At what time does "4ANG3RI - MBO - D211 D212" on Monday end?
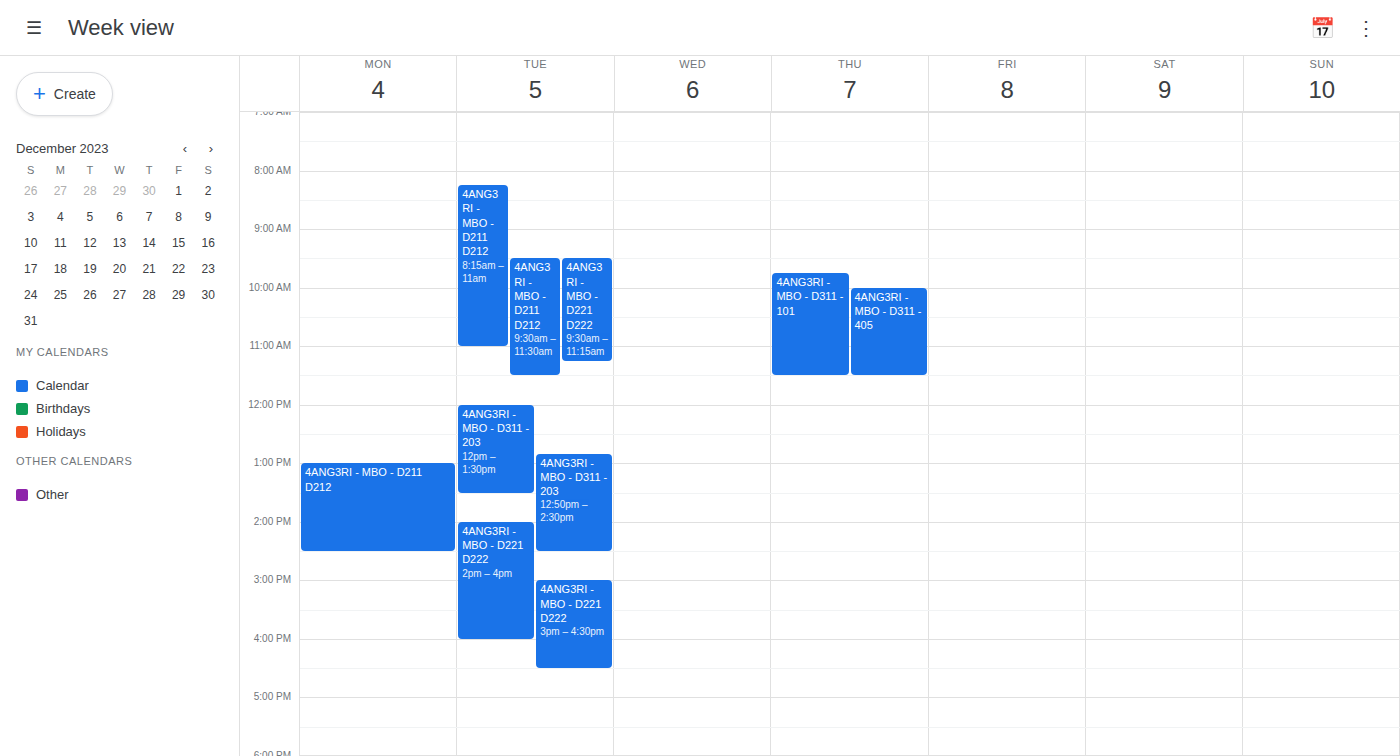
2:30 PM